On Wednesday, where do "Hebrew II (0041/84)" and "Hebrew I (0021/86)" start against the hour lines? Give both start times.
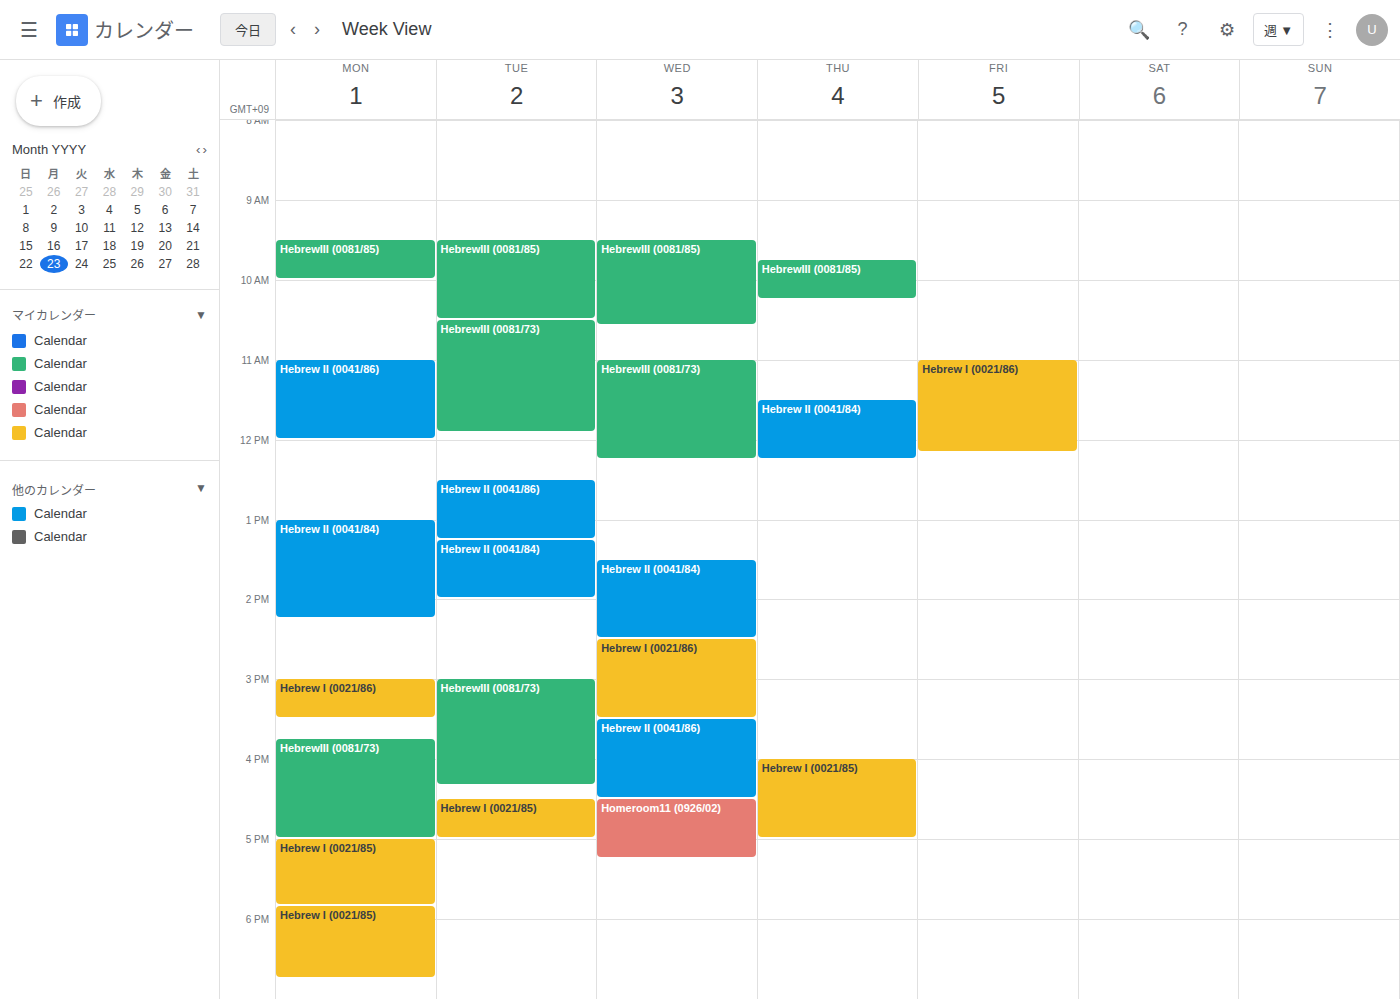
"Hebrew II (0041/84)": 1:30 PM, halfway between the 1 PM and 2 PM lines. "Hebrew I (0021/86)": 2:30 PM, halfway between the 2 PM and 3 PM lines.